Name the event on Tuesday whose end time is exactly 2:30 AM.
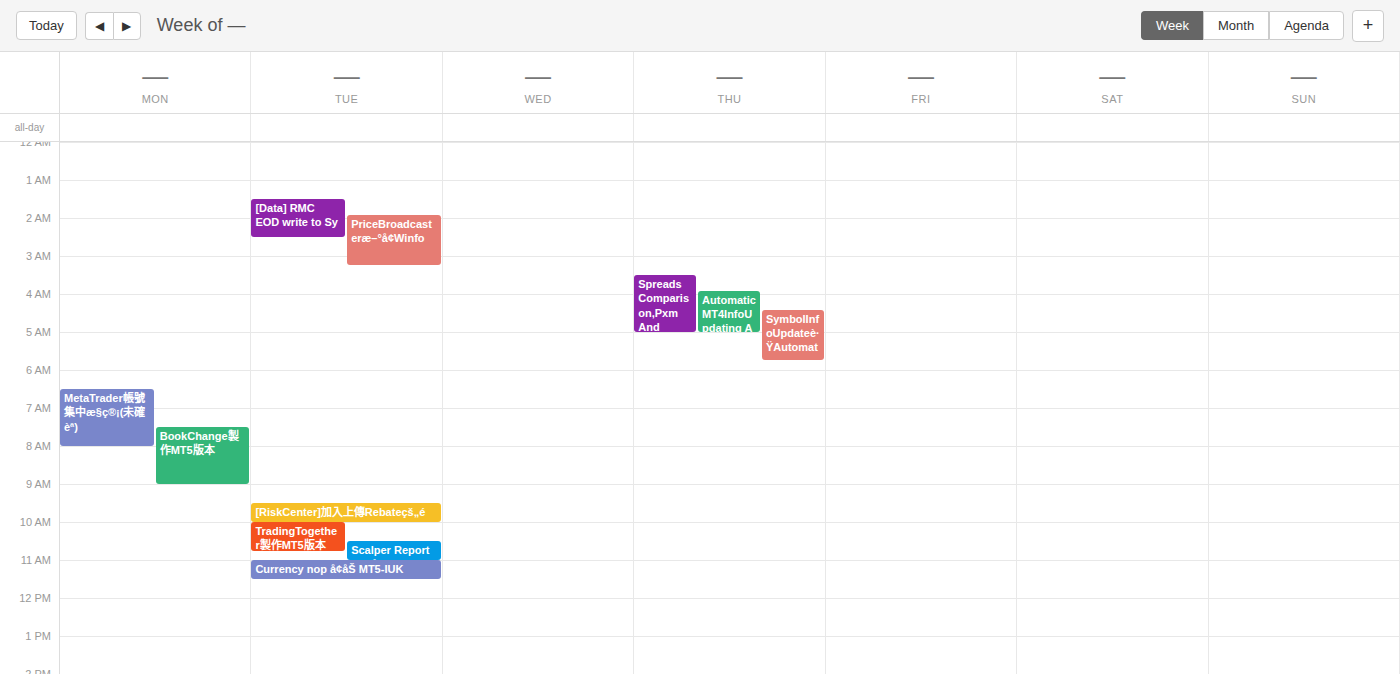
"[Data] RMC EOD write to Sy"